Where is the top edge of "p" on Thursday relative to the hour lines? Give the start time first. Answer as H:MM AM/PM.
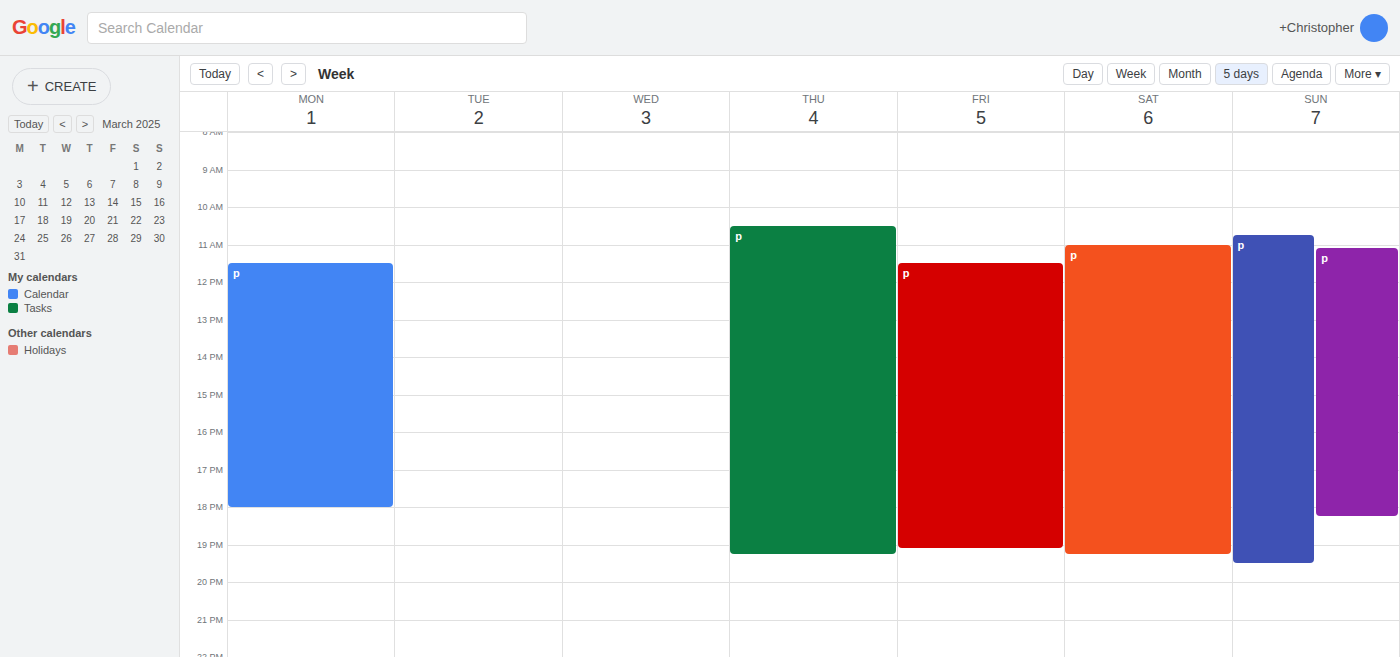
10:30 AM -- halfway between the 10 AM and 11 AM lines.